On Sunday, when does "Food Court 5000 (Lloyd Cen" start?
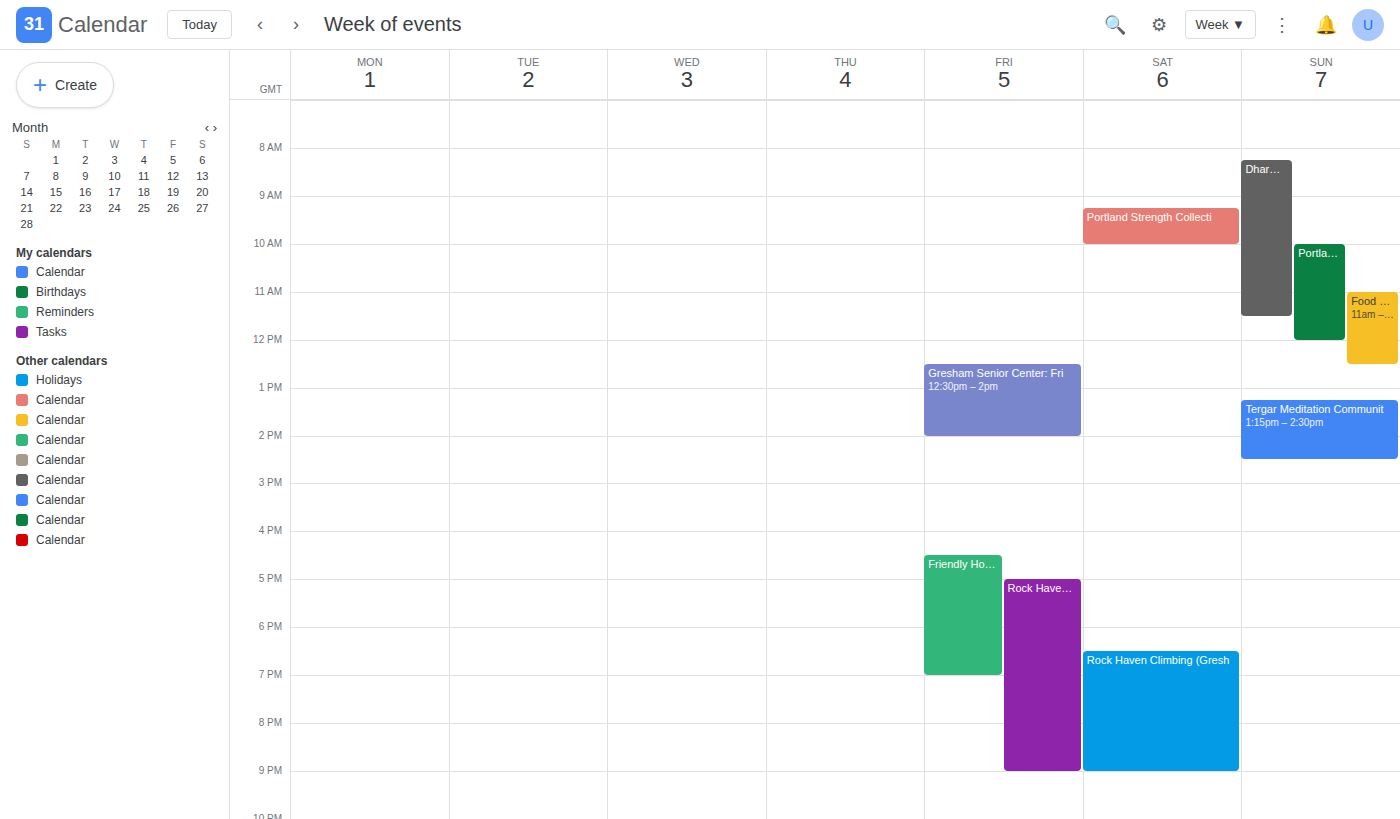
11:00 AM